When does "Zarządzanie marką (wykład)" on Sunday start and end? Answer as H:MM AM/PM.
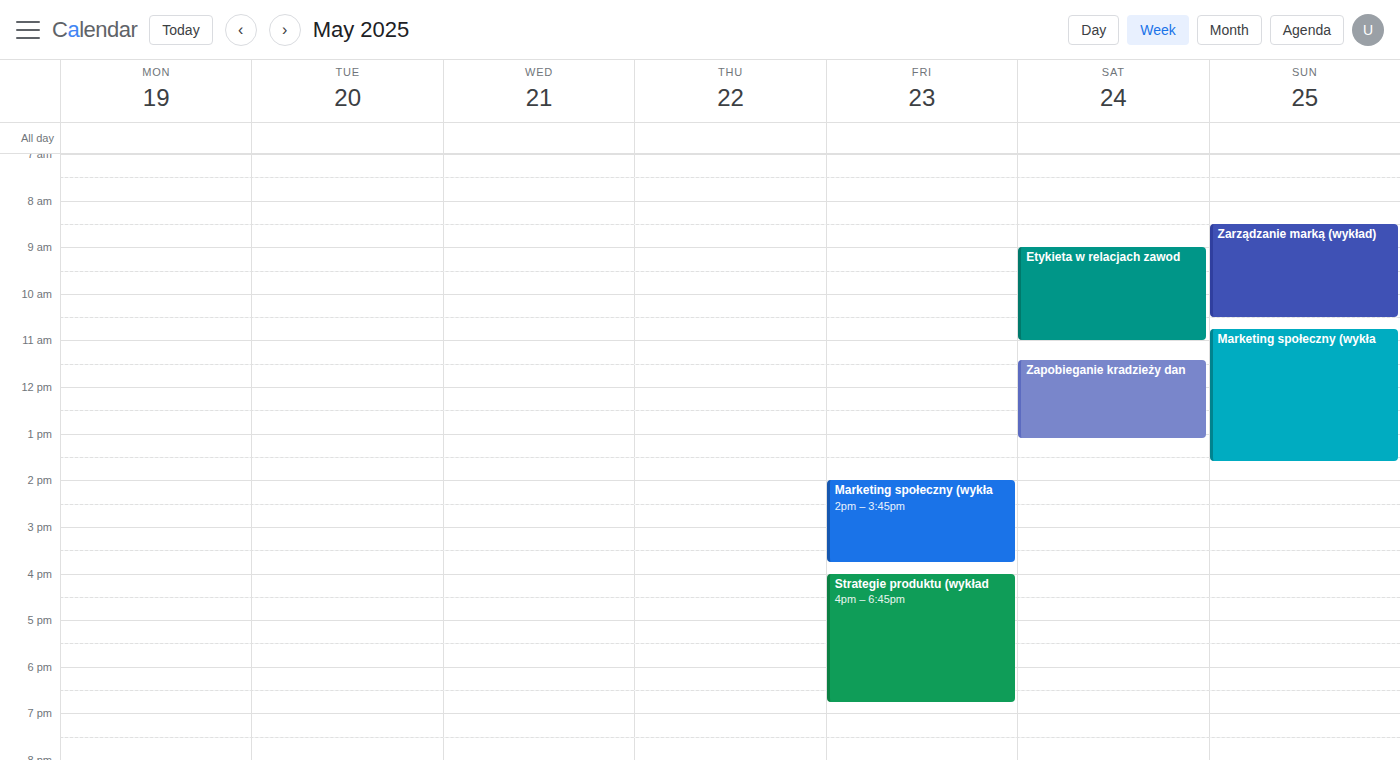
8:30 AM to 10:30 AM